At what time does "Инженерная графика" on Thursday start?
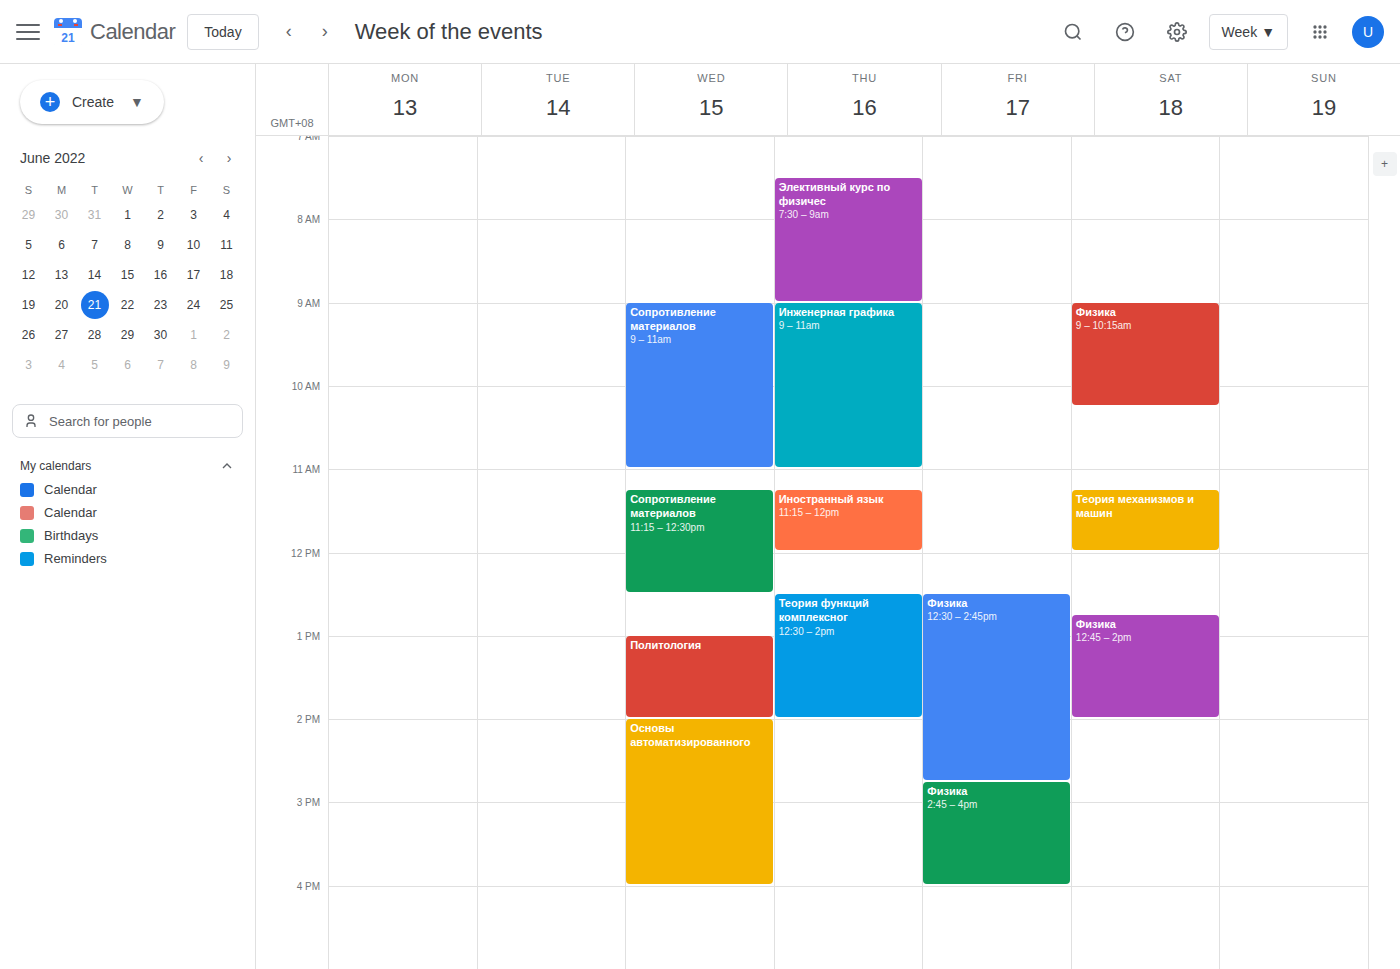
9:00 AM